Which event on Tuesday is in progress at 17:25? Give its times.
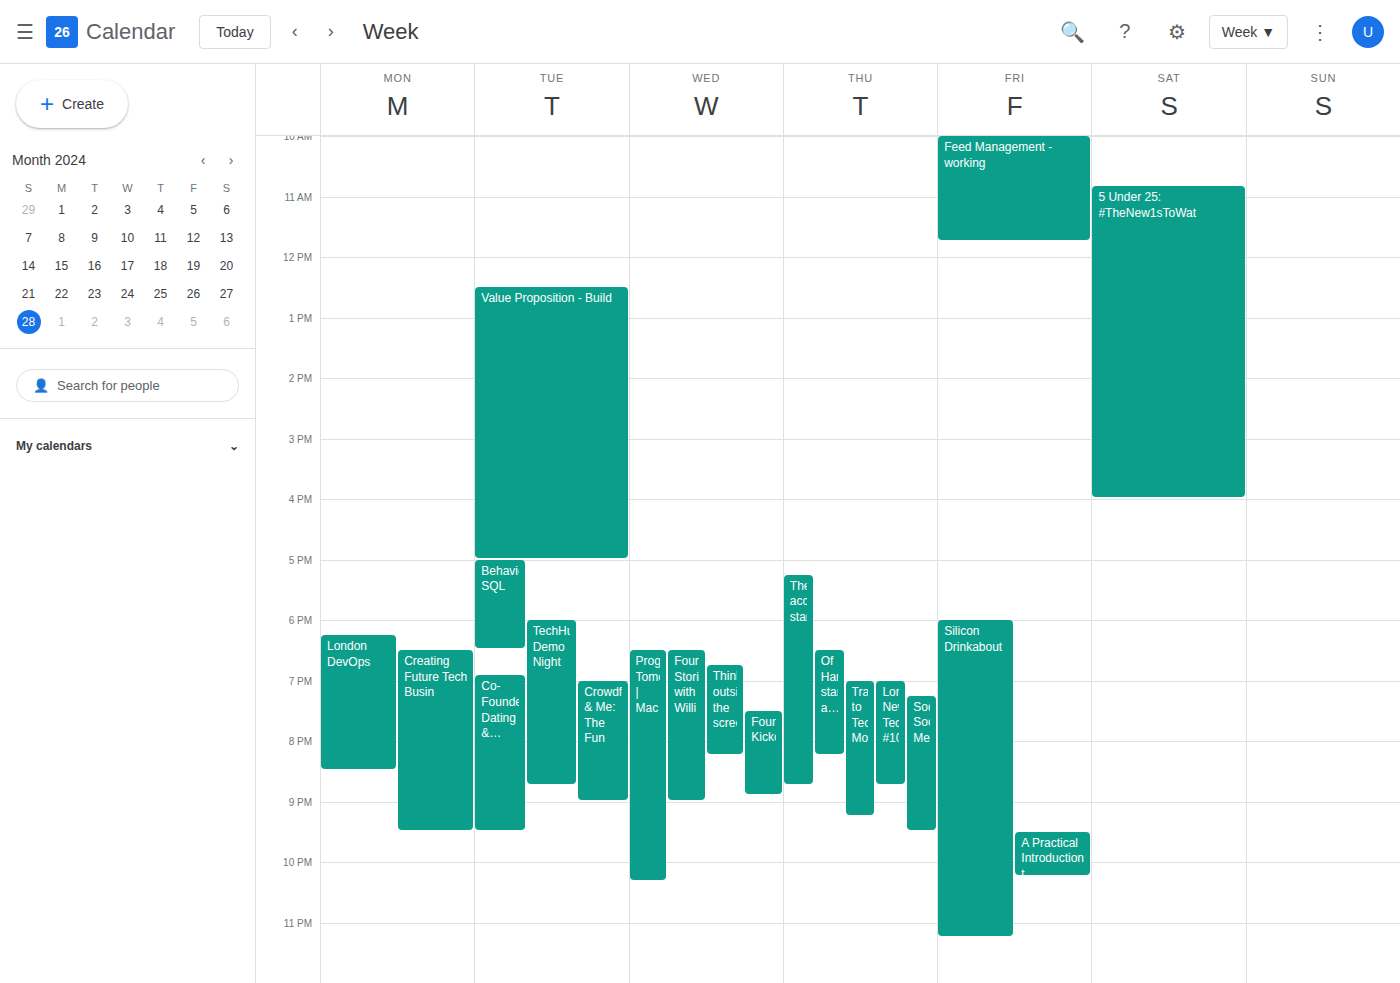
"Behavioral SQL", 17:00 to 18:30